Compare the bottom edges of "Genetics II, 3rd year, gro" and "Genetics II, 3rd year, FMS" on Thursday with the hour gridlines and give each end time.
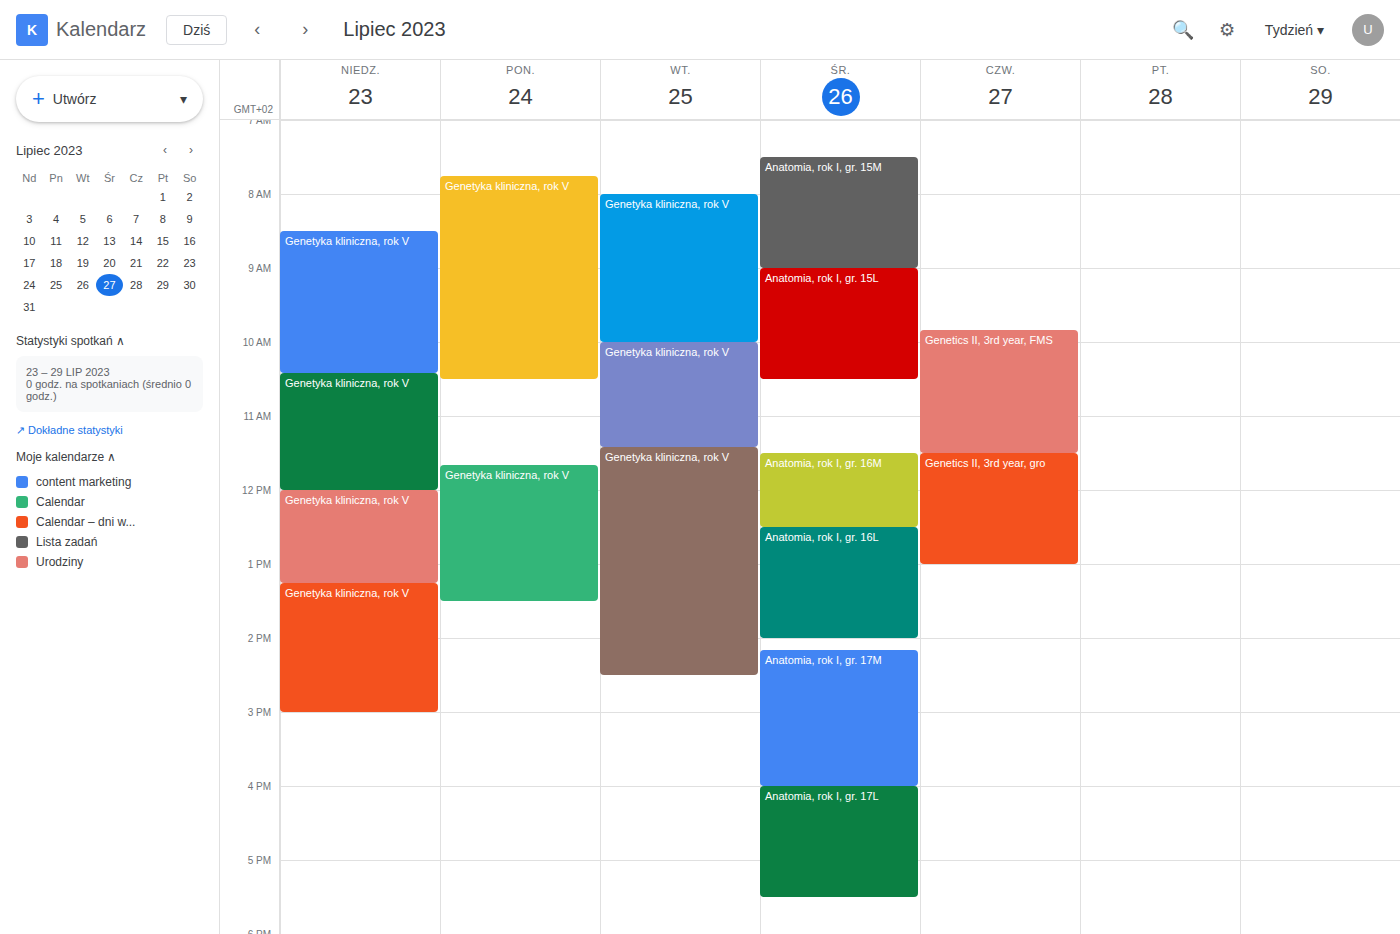
"Genetics II, 3rd year, gro": 1:00 PM, exactly on the 1 PM line. "Genetics II, 3rd year, FMS": 11:30 AM, halfway between the 11 AM and 12 PM lines.